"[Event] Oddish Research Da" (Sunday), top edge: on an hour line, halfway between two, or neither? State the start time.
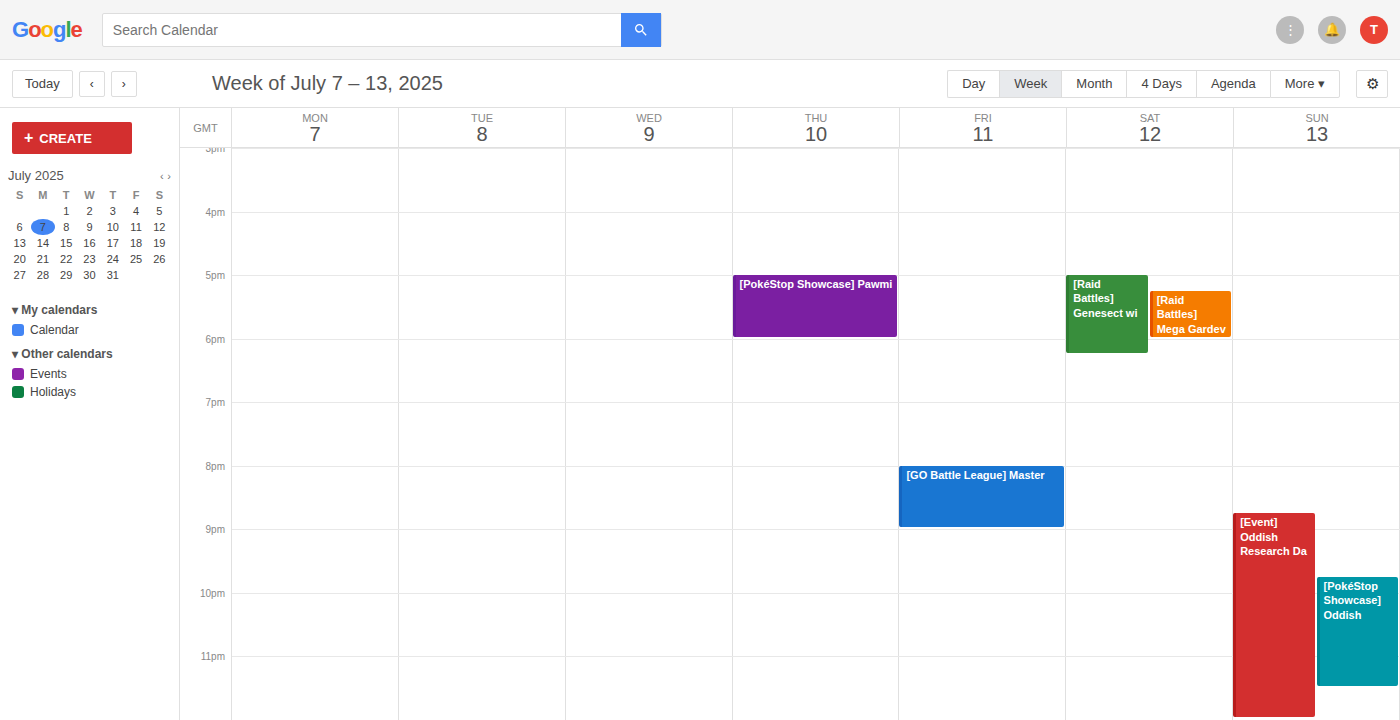
20:45 -- neither: three quarters of the way from the 20:00 line to the 21:00 line.